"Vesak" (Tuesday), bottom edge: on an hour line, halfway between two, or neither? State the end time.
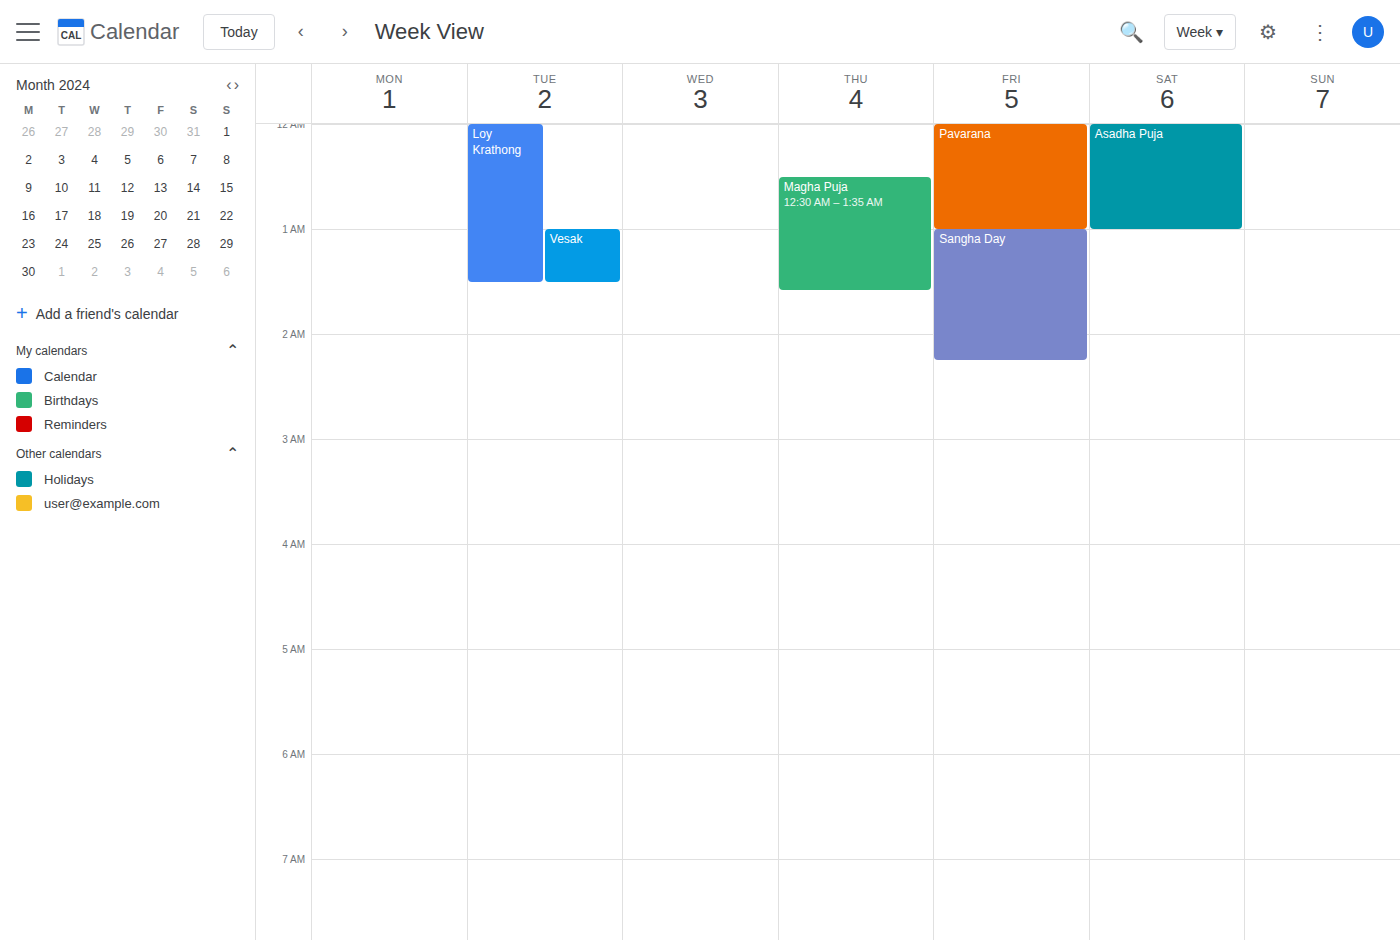
1:30 AM -- halfway between the 1 AM and 2 AM lines.